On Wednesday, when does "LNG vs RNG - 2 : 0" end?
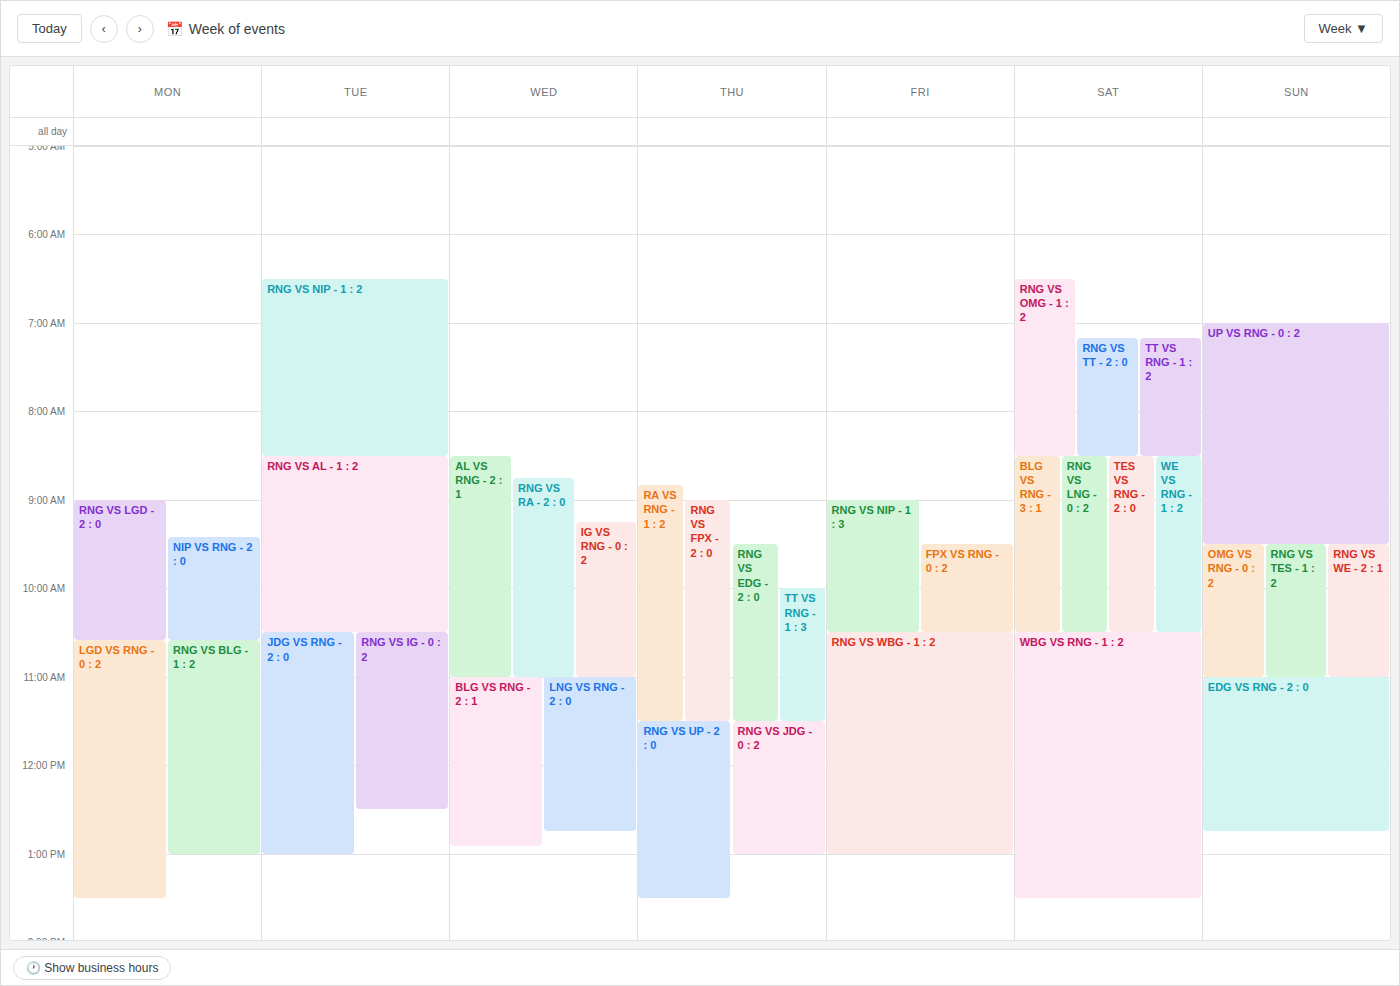
12:45 PM